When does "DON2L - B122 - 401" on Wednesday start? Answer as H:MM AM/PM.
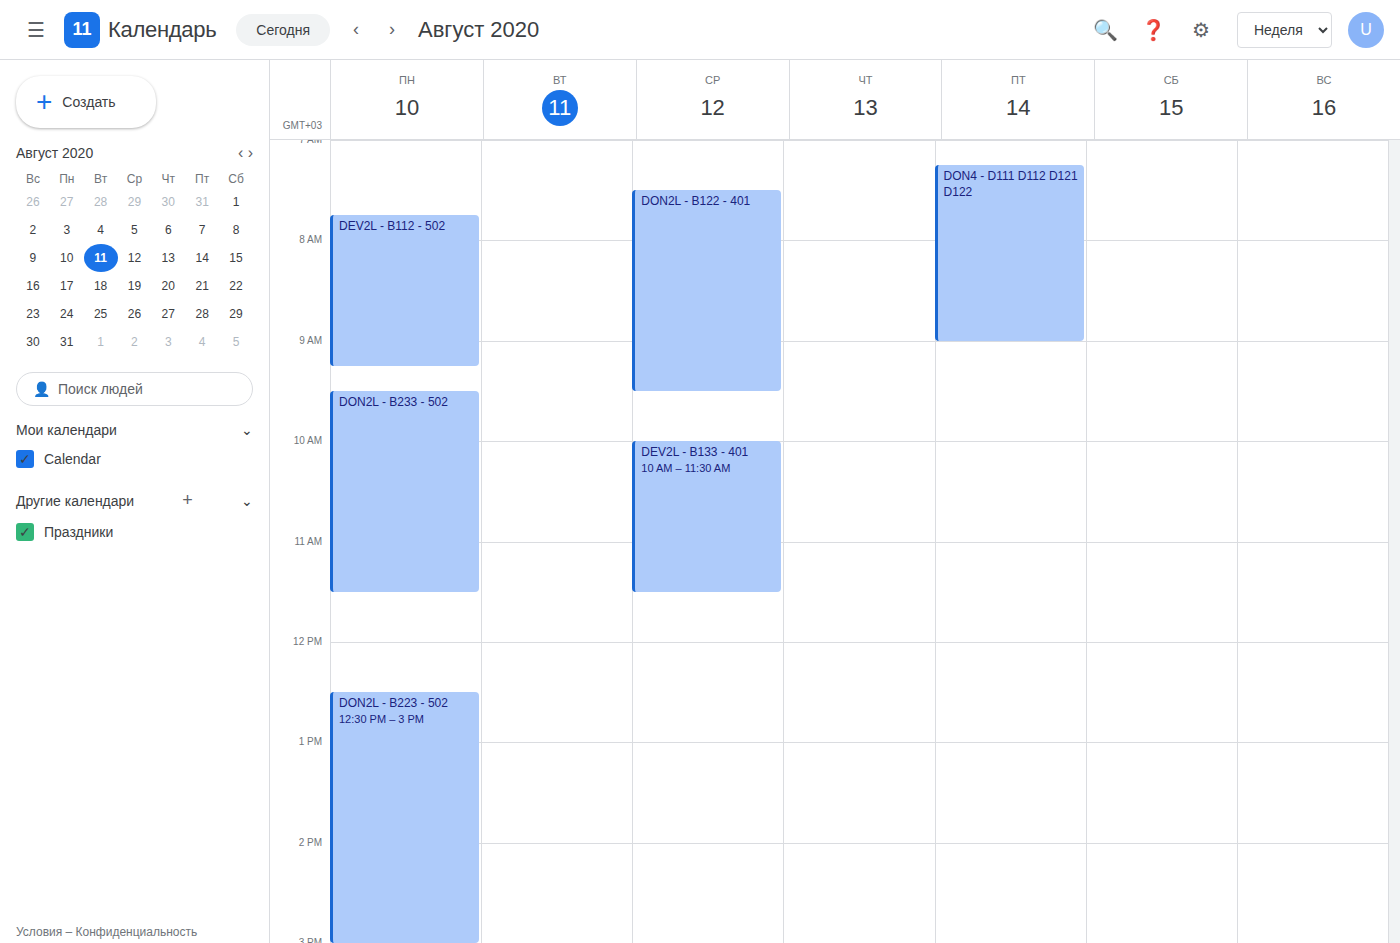
7:30 AM